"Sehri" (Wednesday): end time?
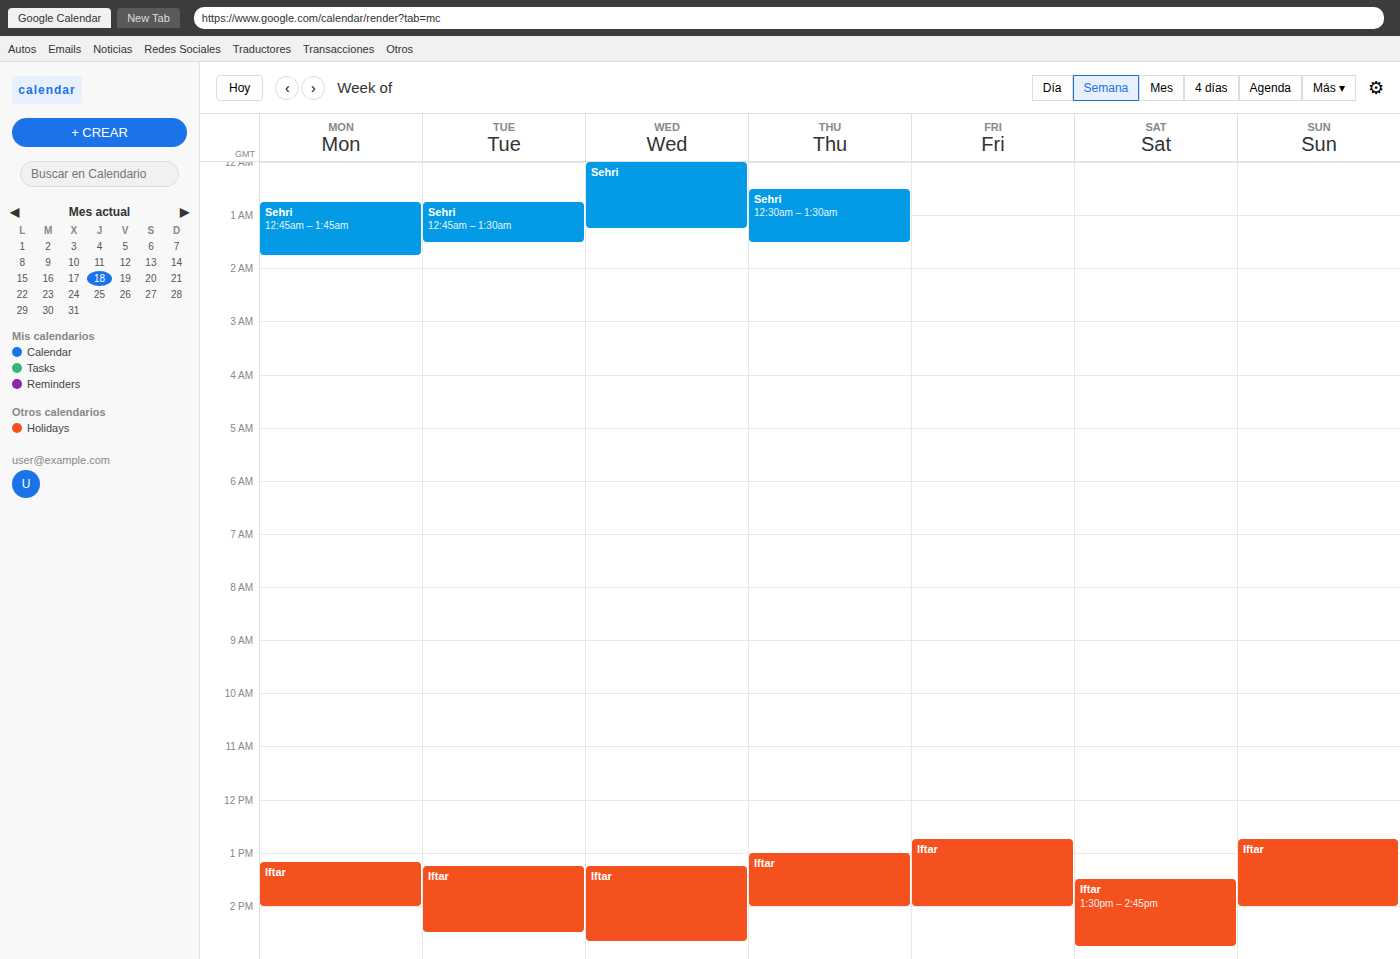
1:15 AM